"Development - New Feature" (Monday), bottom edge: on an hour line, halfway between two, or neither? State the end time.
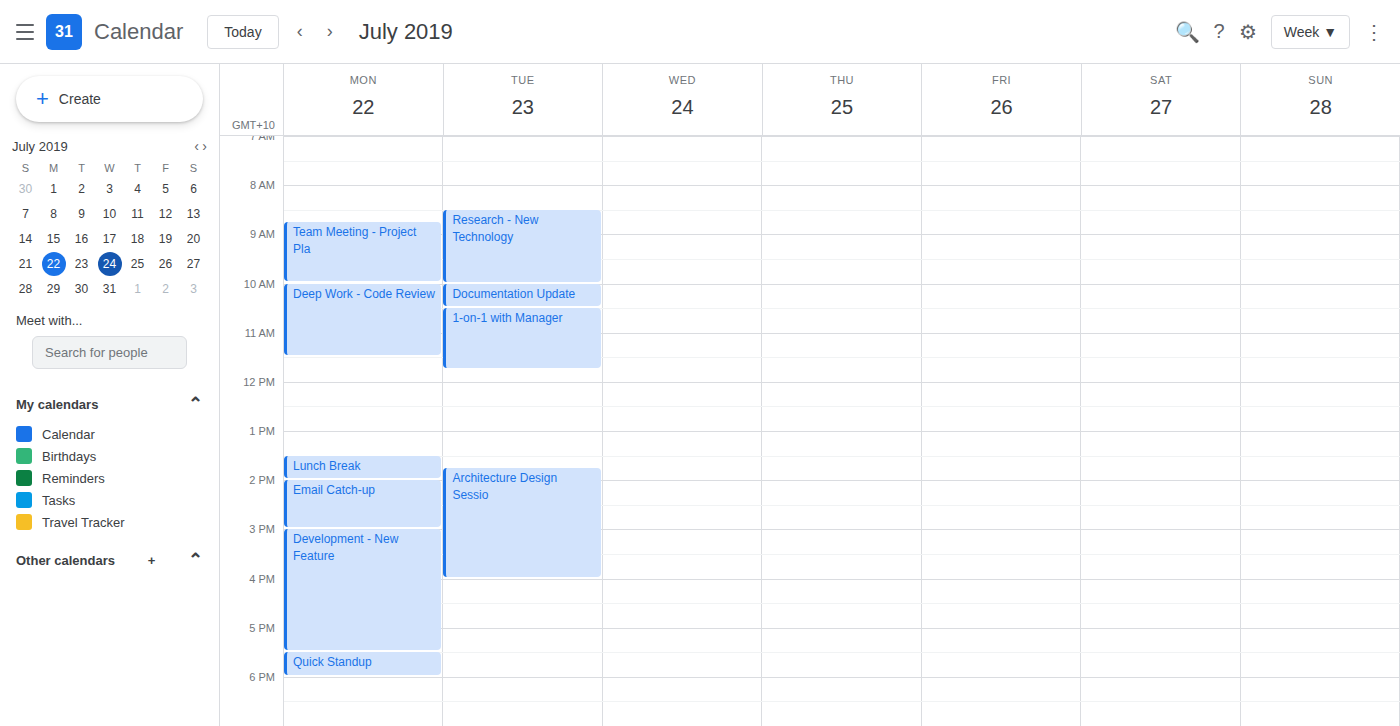
5:30 PM -- halfway between the 5 PM and 6 PM lines.